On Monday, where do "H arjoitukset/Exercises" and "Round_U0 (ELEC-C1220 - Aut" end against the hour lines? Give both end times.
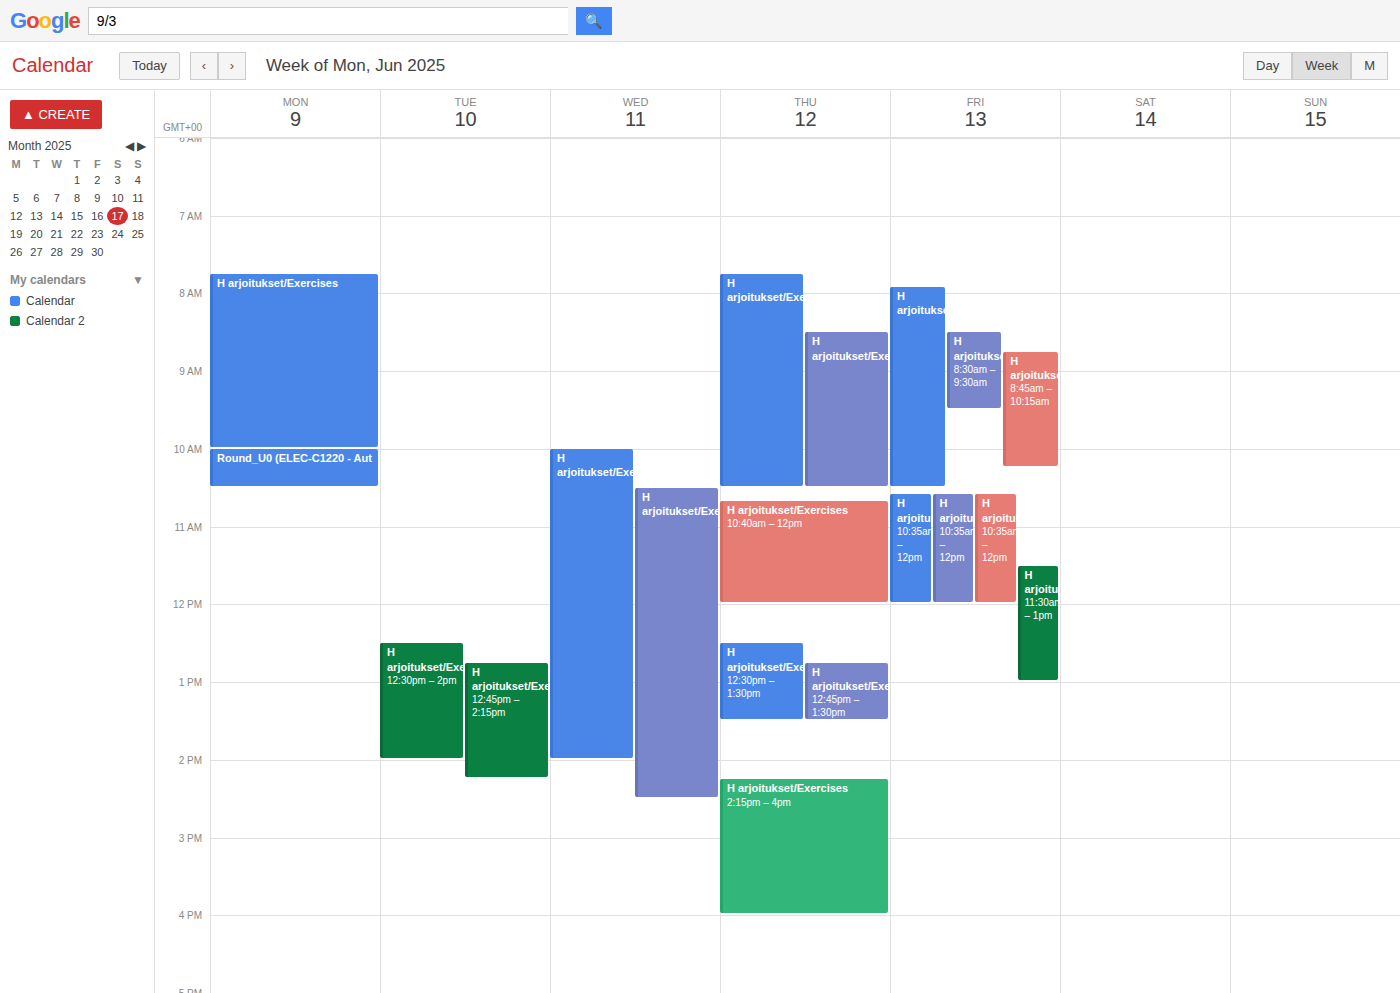
"H arjoitukset/Exercises": 10:00, exactly on the 10:00 line. "Round_U0 (ELEC-C1220 - Aut": 10:30, halfway between the 10:00 and 11:00 lines.